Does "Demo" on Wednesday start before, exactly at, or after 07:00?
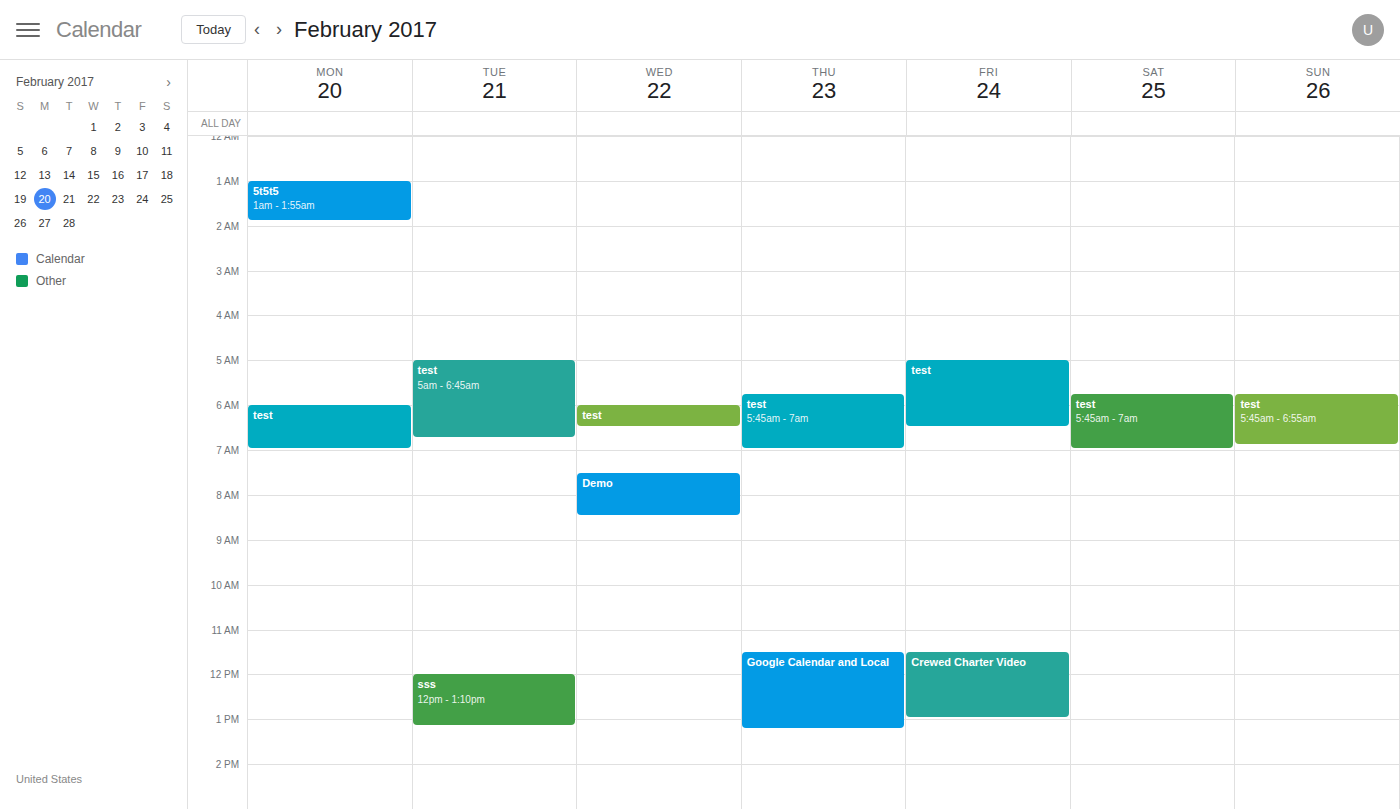
07:30 -- after 07:00, 30 minutes below the 07:00 line.